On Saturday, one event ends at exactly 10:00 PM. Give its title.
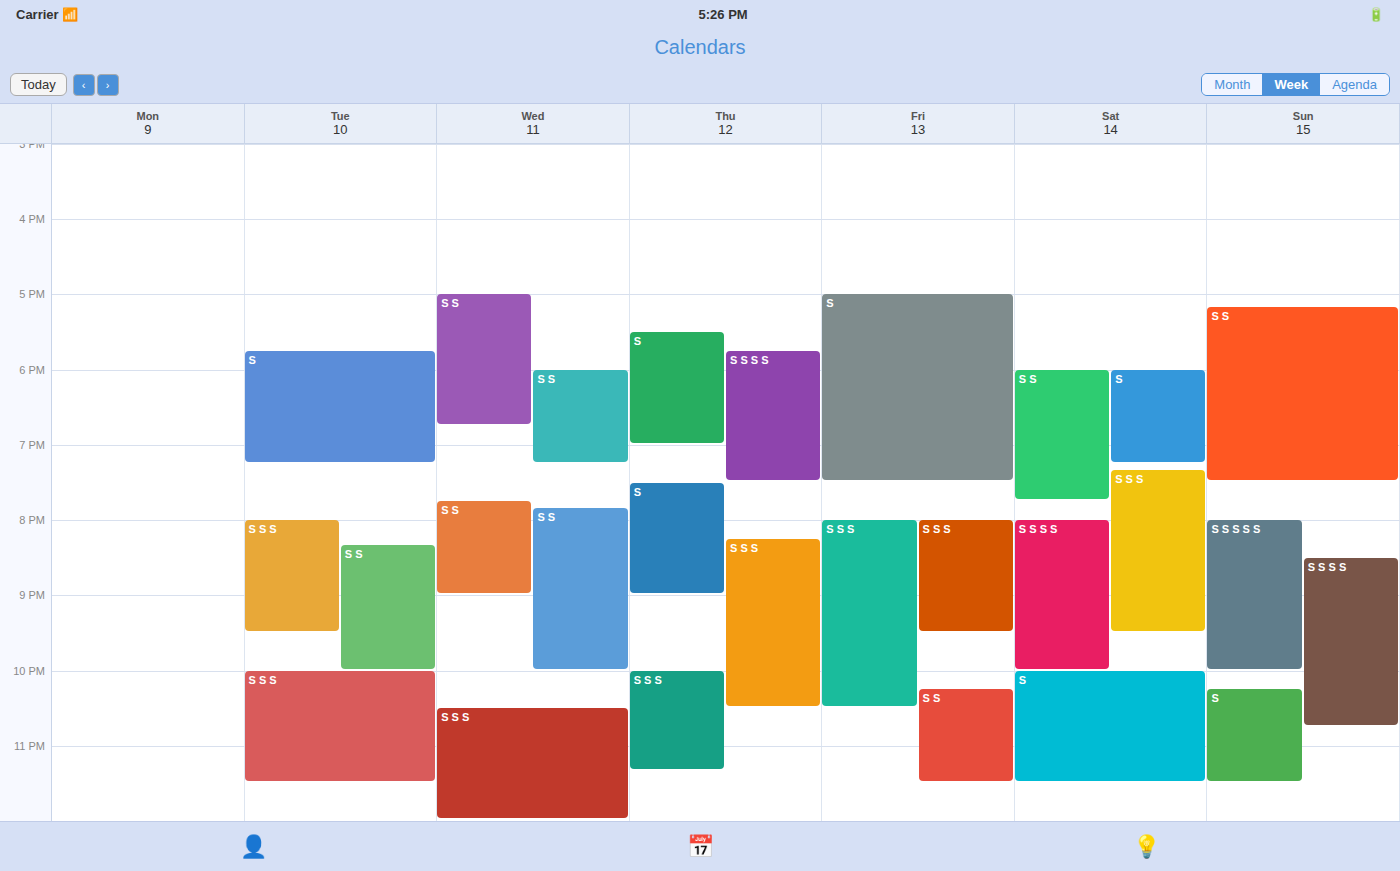
"S S S S"